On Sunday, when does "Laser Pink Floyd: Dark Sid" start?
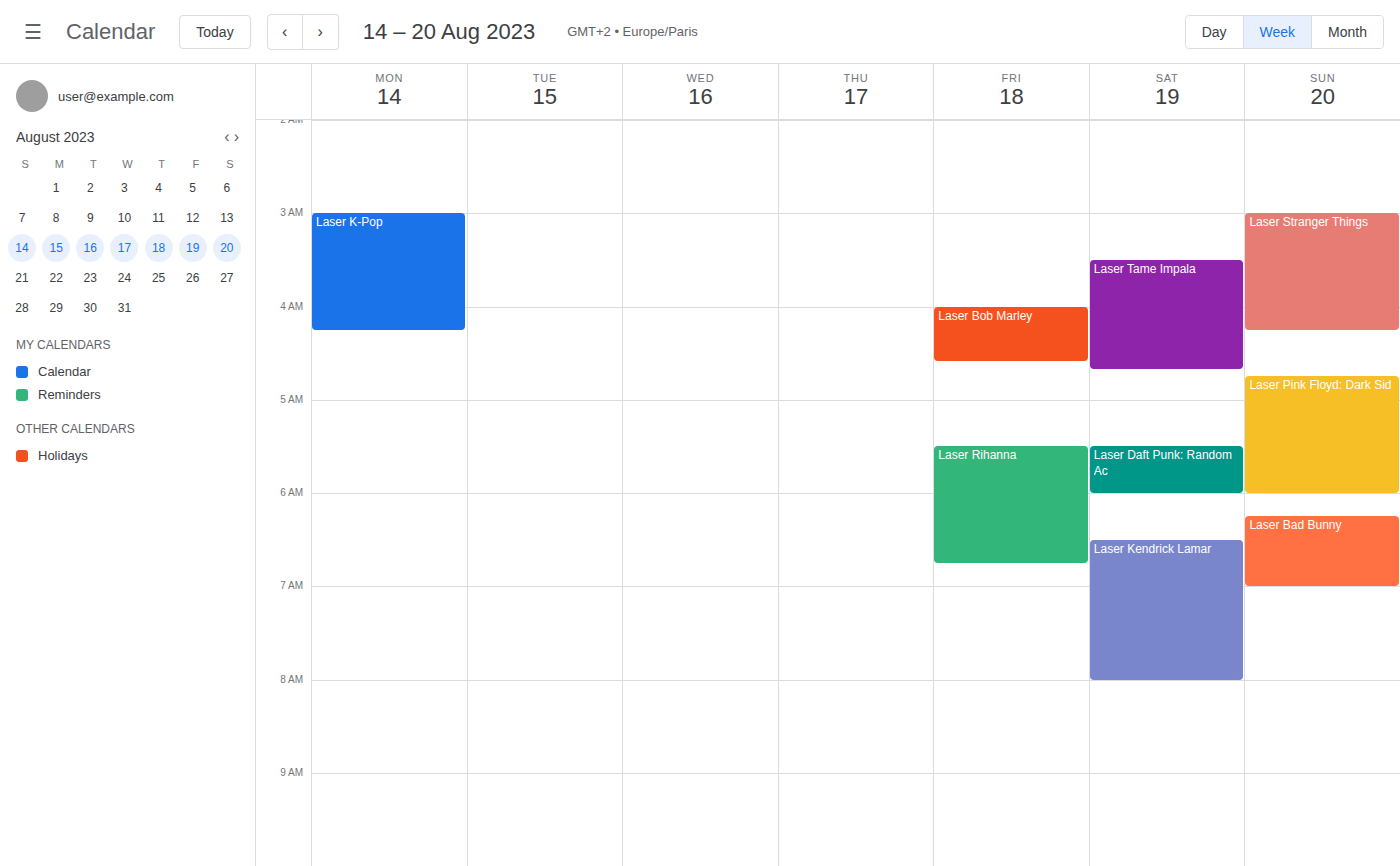
4:45 AM